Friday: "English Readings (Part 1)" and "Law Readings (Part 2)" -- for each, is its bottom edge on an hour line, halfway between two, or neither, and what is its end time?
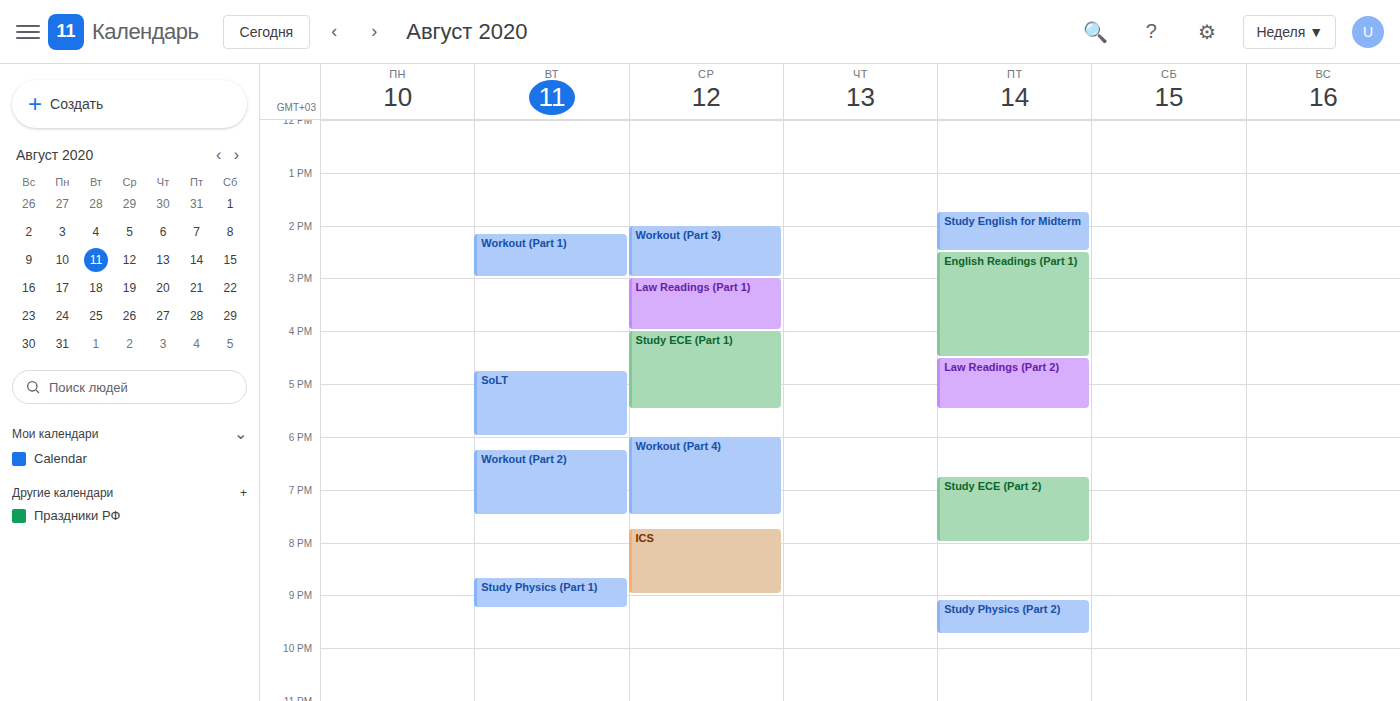
"English Readings (Part 1)": 4:30 PM, halfway between the 4 PM and 5 PM lines. "Law Readings (Part 2)": 5:30 PM, halfway between the 5 PM and 6 PM lines.